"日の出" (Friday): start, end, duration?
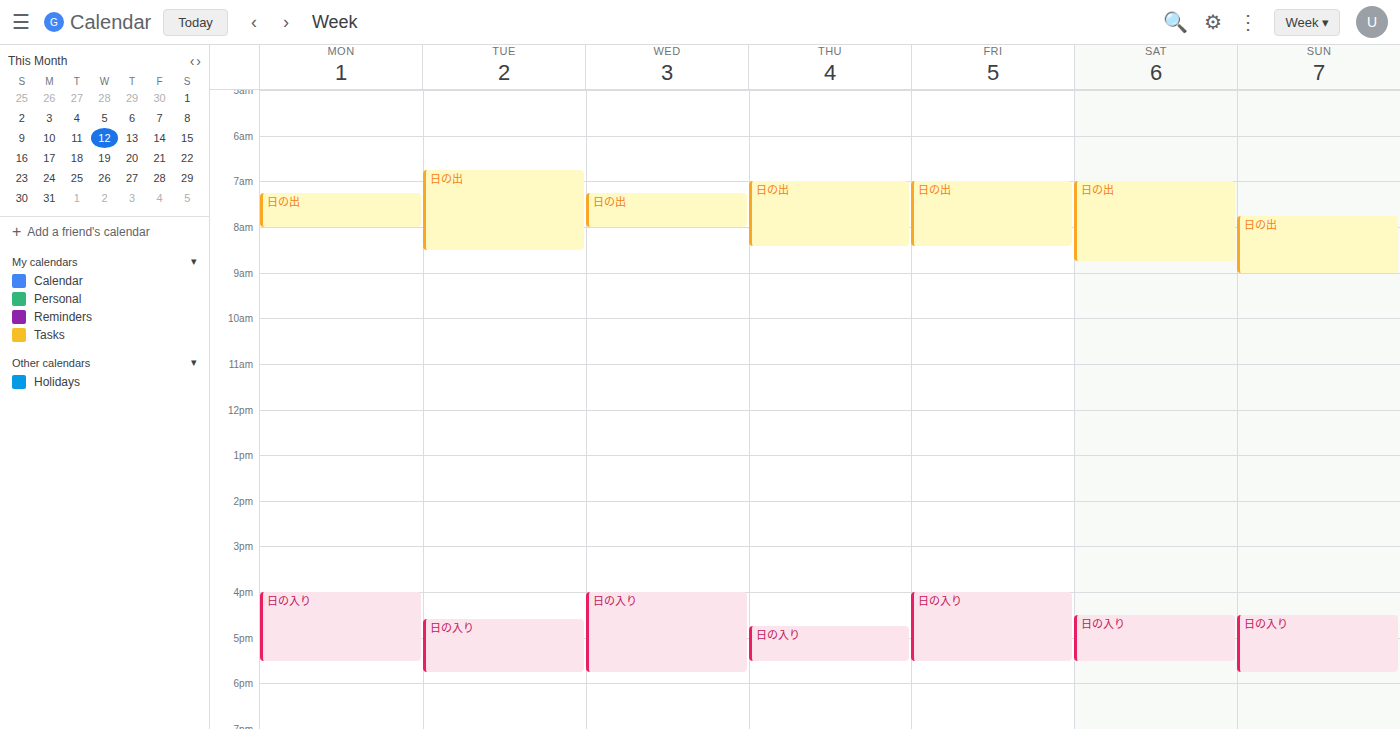
7:00 AM to 8:25 AM, 1 hour 25 minutes